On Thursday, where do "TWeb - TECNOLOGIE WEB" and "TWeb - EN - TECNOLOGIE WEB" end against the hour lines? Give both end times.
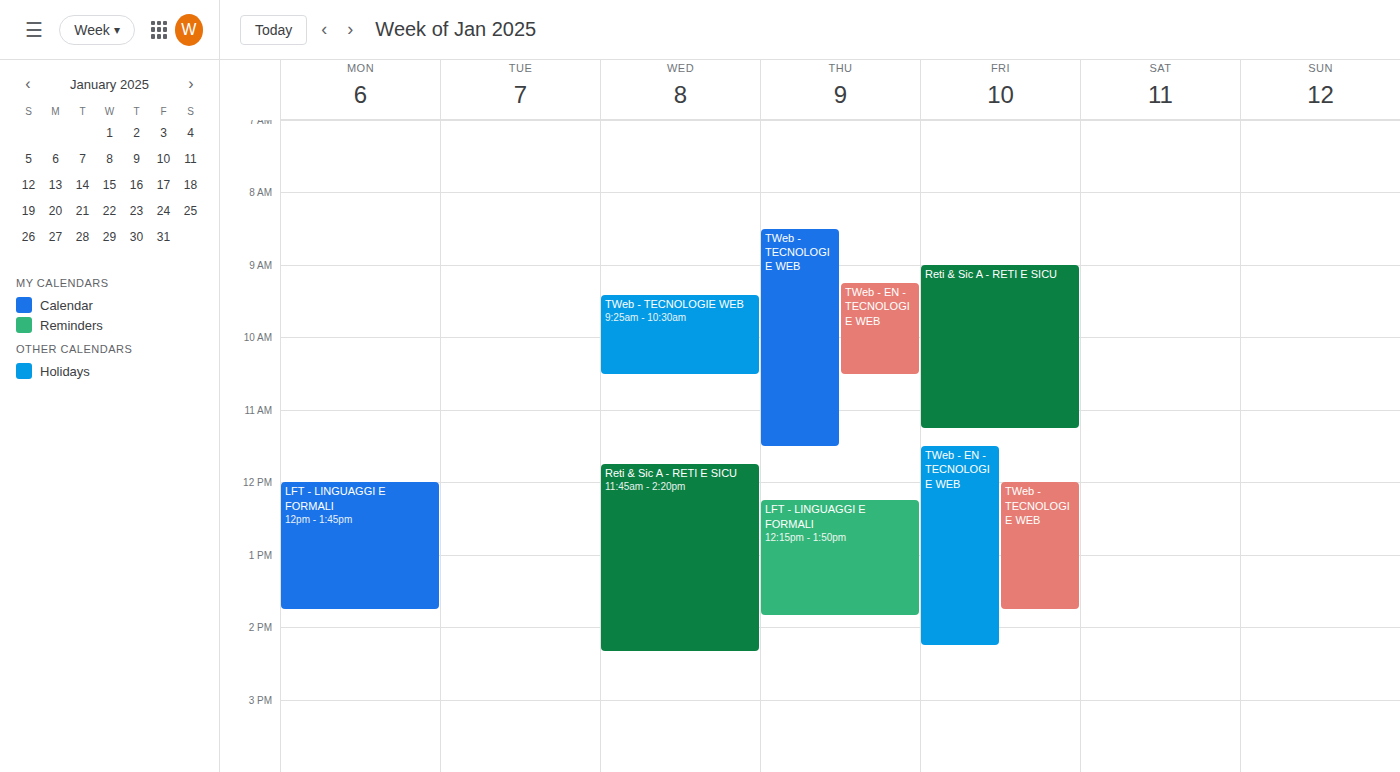
"TWeb - TECNOLOGIE WEB": 11:30 AM, halfway between the 11 AM and 12 PM lines. "TWeb - EN - TECNOLOGIE WEB": 10:30 AM, halfway between the 10 AM and 11 AM lines.